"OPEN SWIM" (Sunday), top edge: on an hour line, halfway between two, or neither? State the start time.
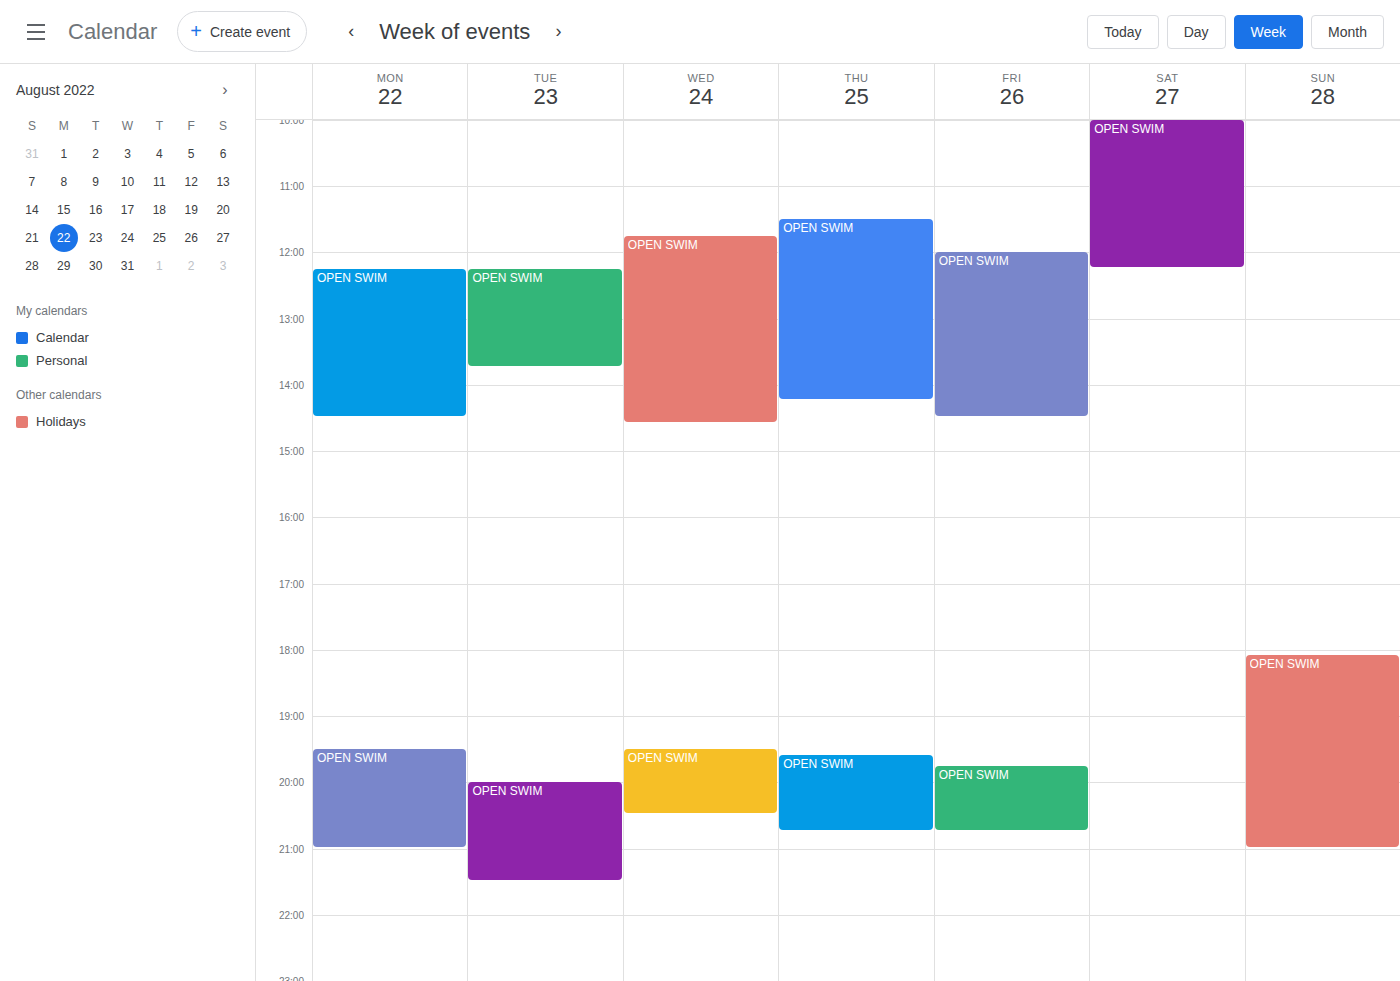
6:05 PM -- neither: 5 minutes below the 6 PM line and 55 minutes above the 7 PM line.